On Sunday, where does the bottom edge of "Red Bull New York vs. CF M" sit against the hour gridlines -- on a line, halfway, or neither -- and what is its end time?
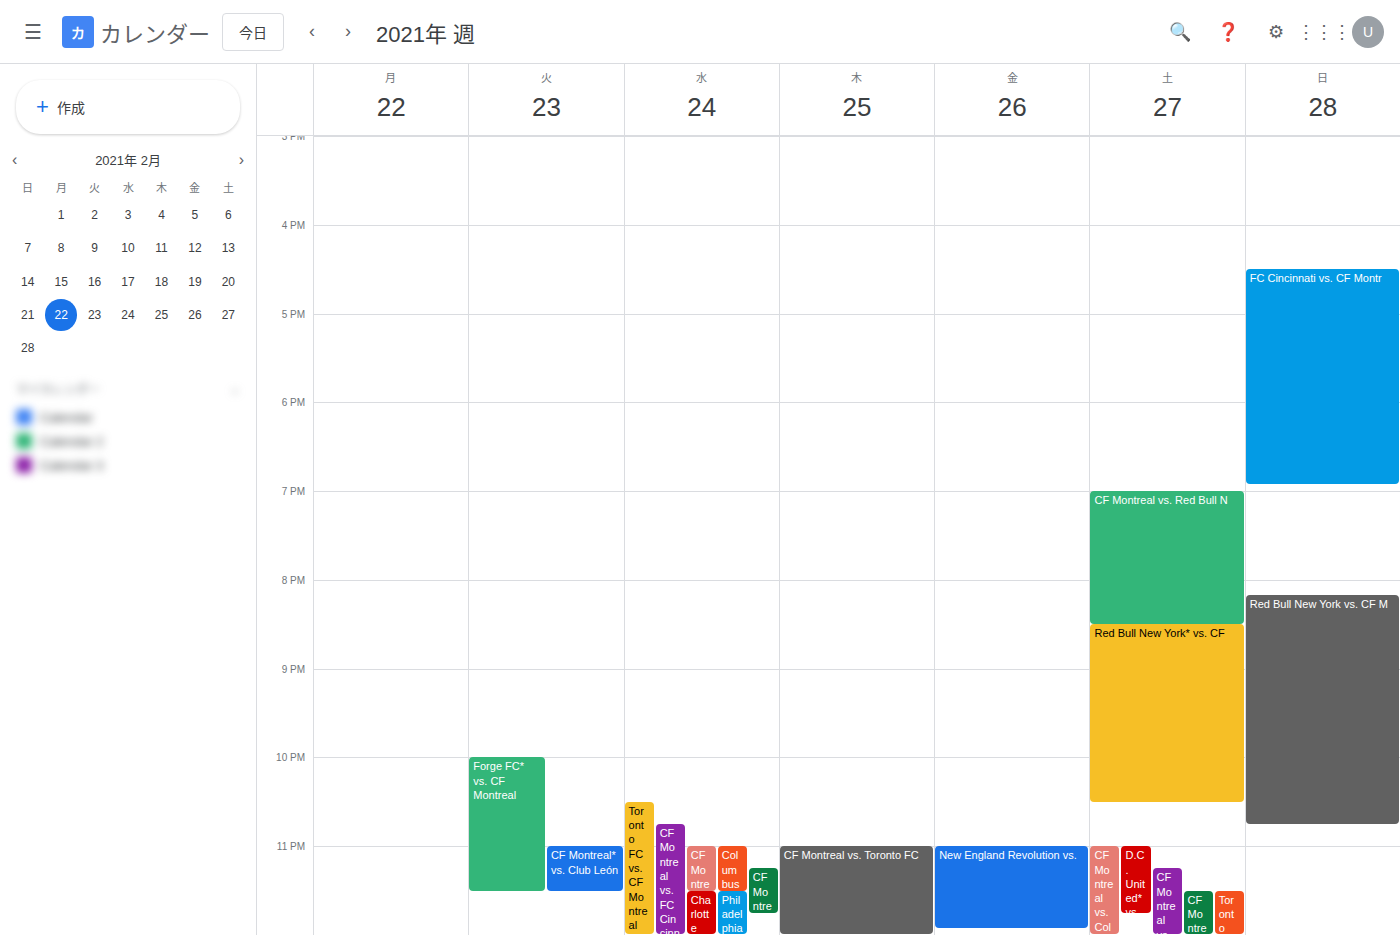
10:45 PM -- neither: three quarters of the way from the 10 PM line to the 11 PM line.